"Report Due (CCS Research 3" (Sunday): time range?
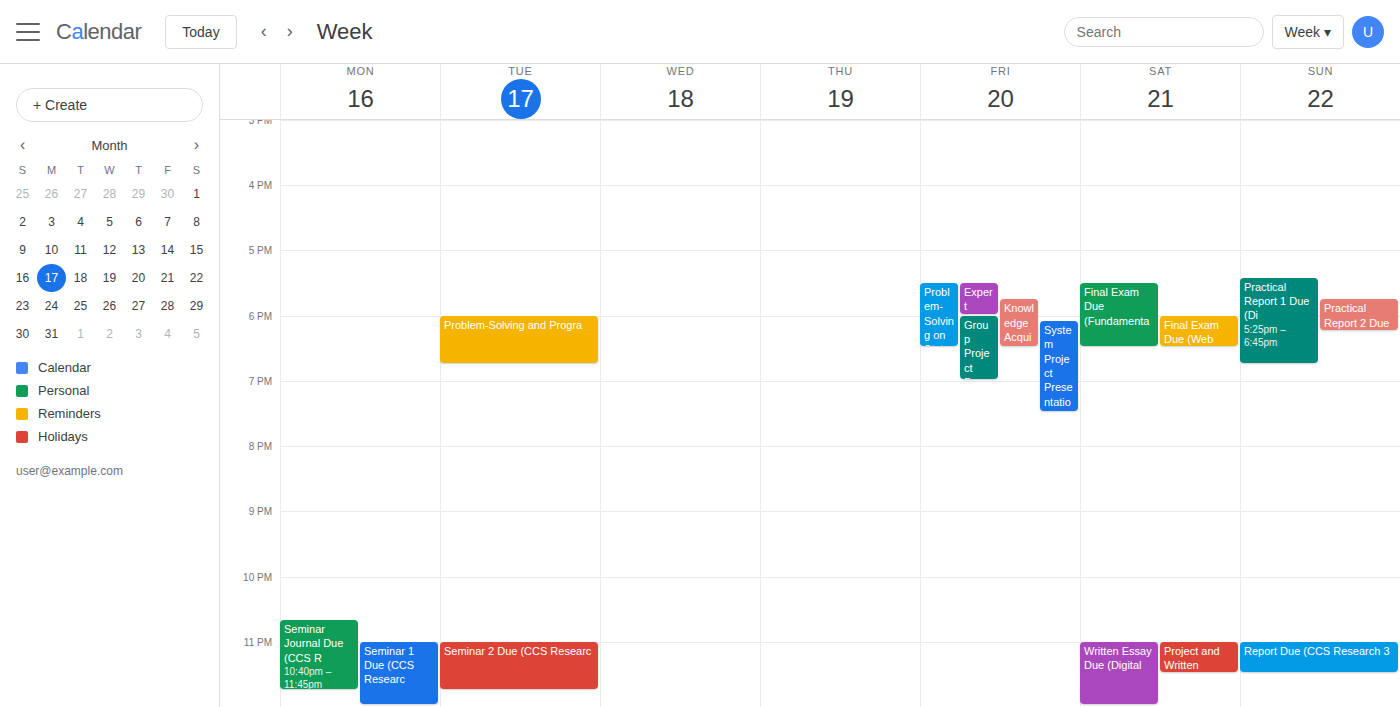
11:00 PM to 11:30 PM